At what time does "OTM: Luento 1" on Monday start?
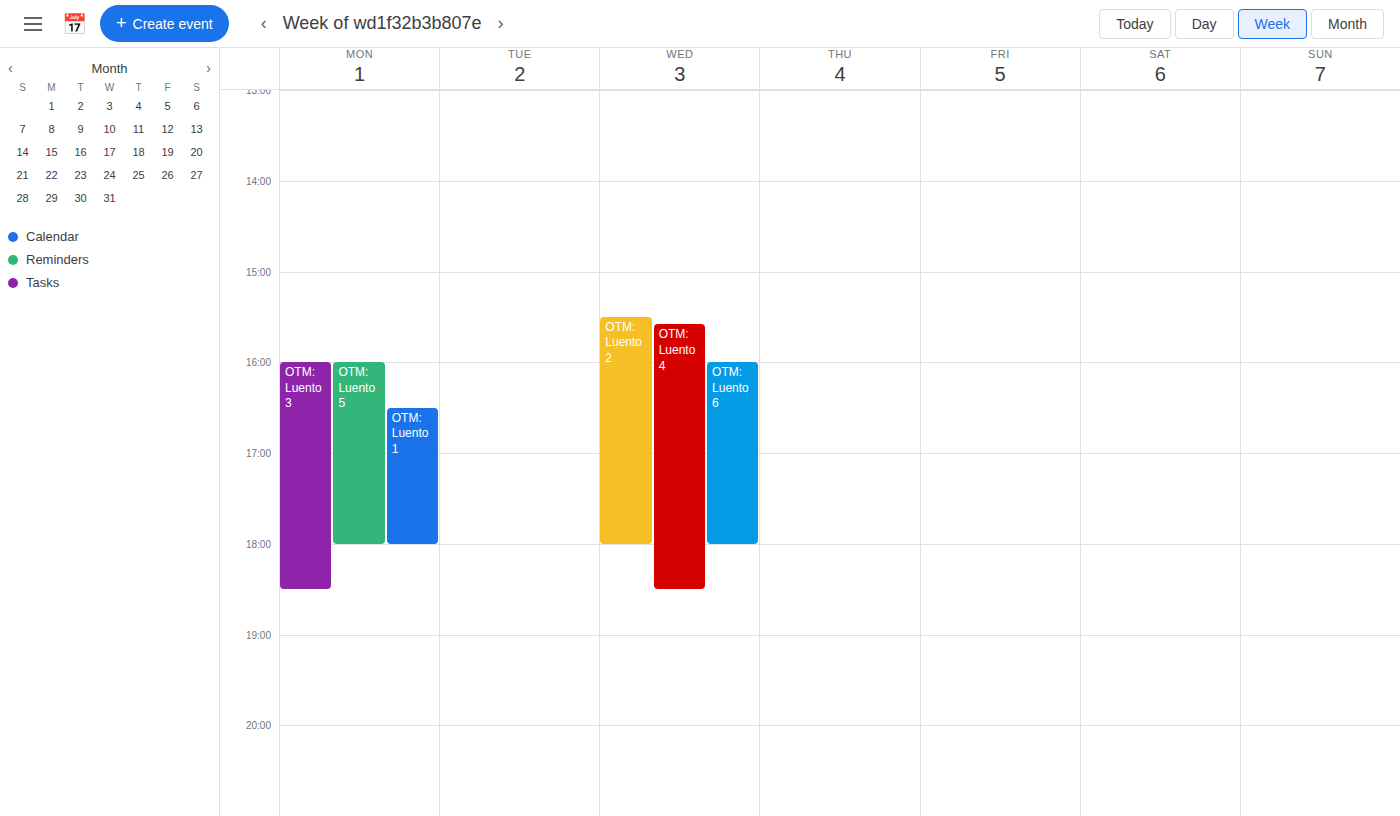
4:30 PM